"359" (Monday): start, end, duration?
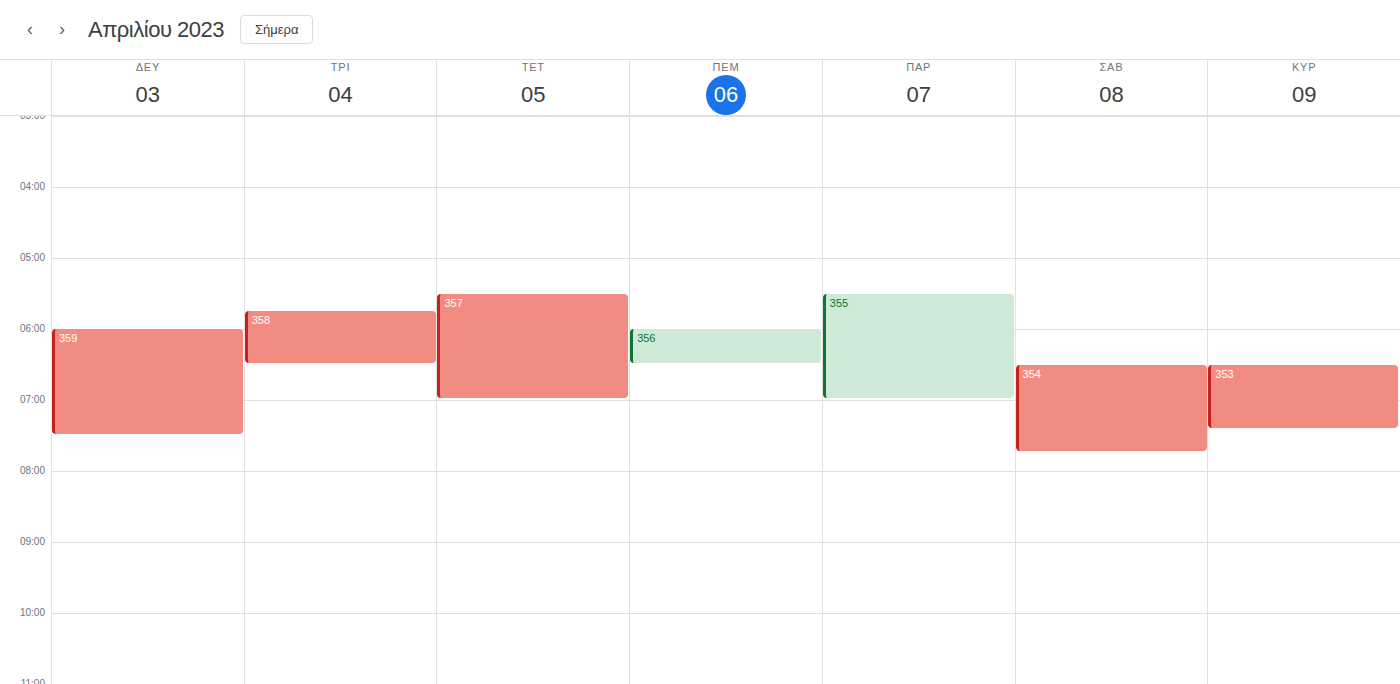
6:00 AM to 7:30 AM, 1 hour 30 minutes